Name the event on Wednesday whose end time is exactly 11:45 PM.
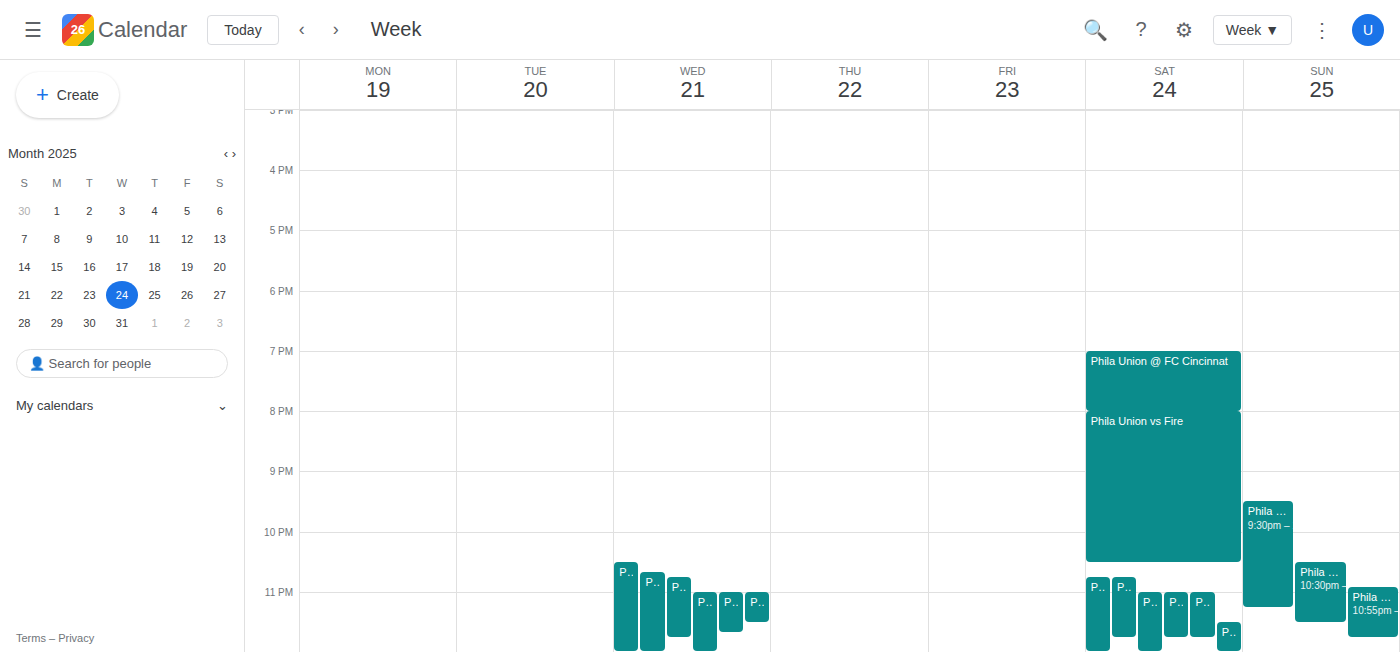
"Phila Union vs Inter Miami"